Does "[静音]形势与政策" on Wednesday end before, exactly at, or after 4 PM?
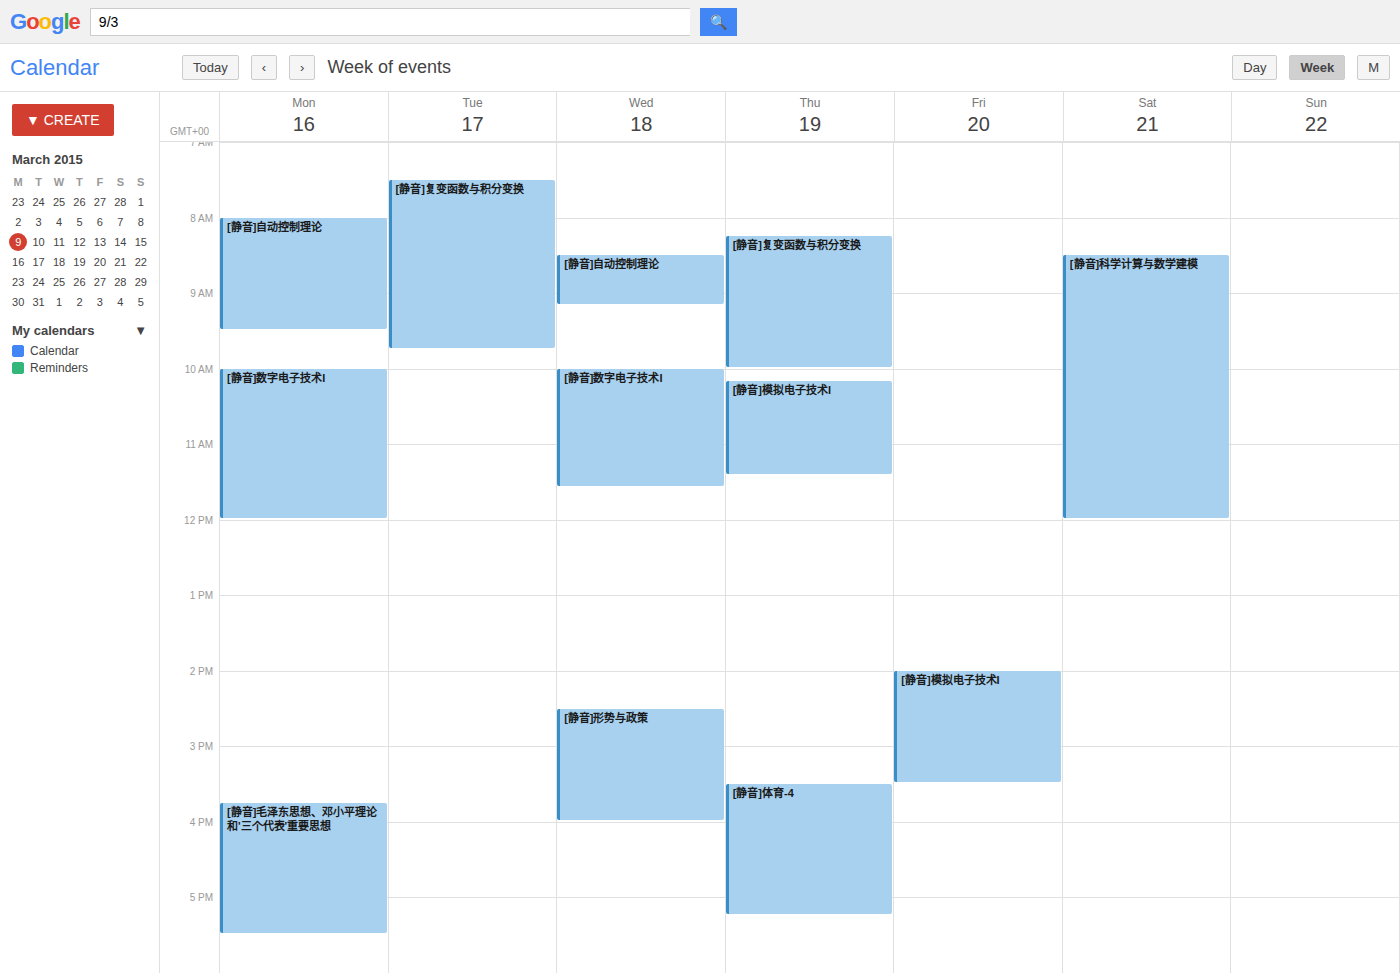
4:00 PM -- exactly at 4 PM, on the 4 PM line.